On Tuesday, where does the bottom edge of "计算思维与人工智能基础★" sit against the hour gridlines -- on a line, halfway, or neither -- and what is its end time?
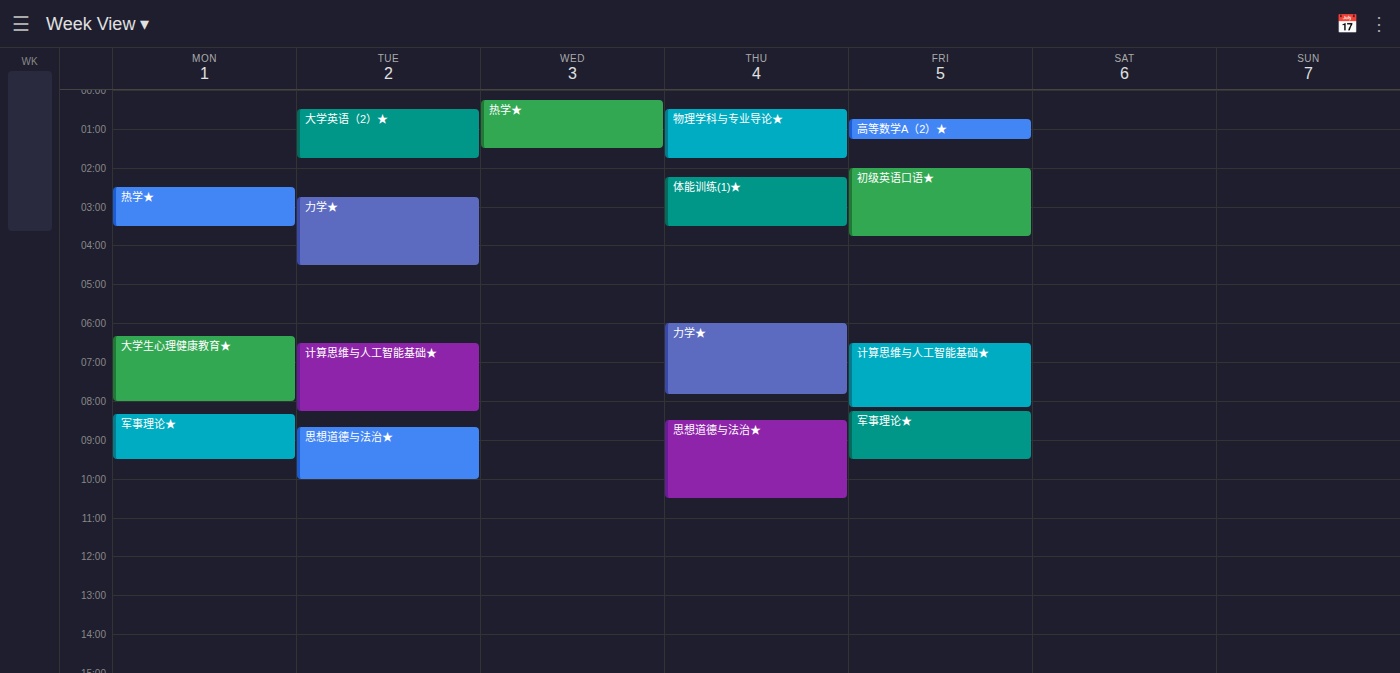
8:15 AM -- neither: a quarter of the way from the 8 AM line to the 9 AM line.